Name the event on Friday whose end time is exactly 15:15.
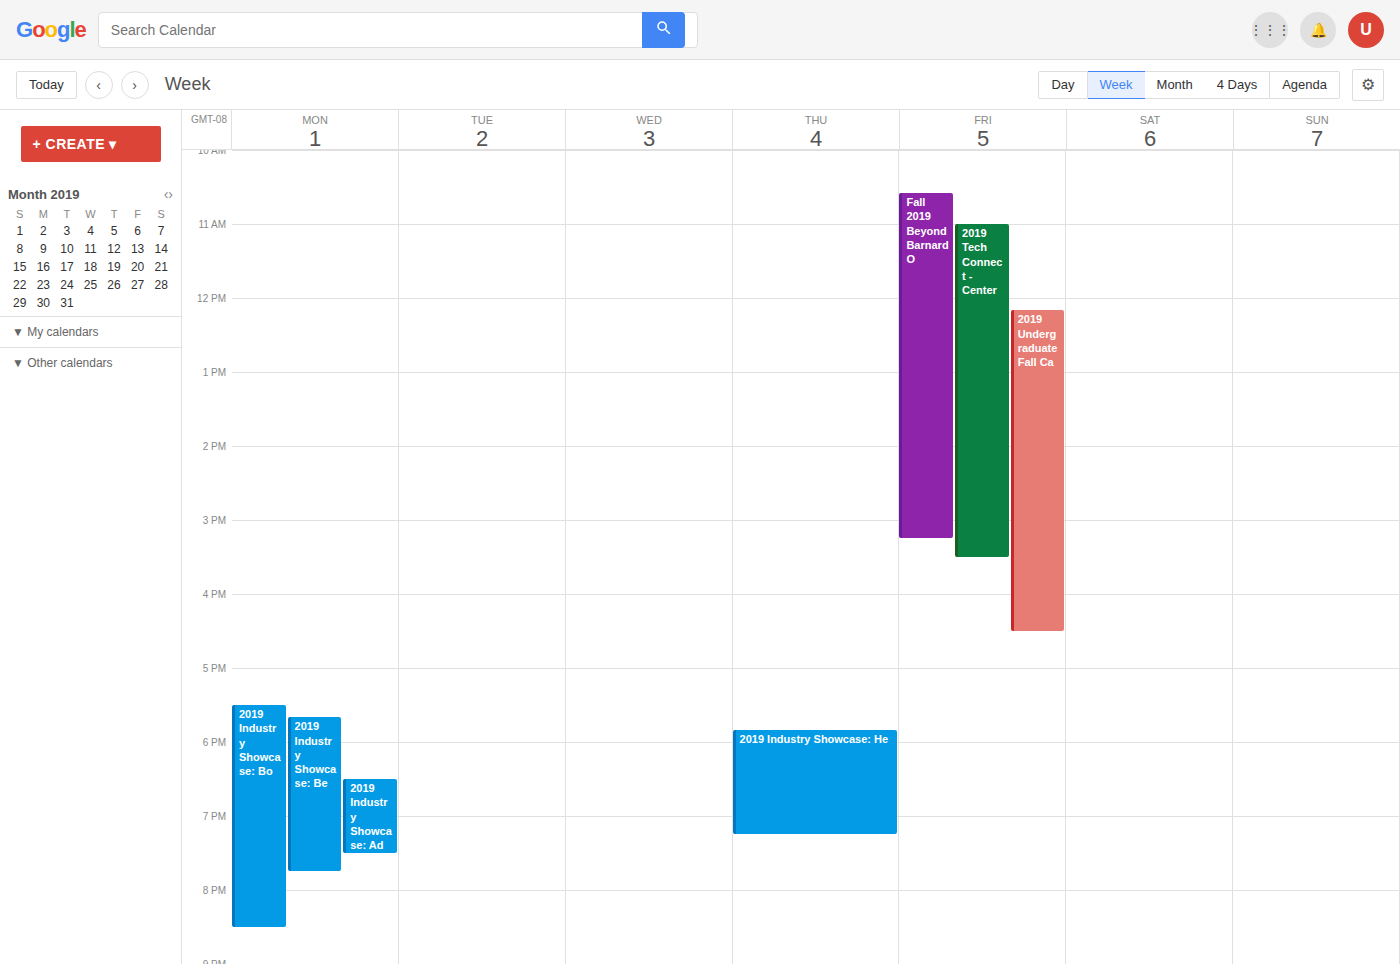
"Fall 2019 Beyond Barnard O"